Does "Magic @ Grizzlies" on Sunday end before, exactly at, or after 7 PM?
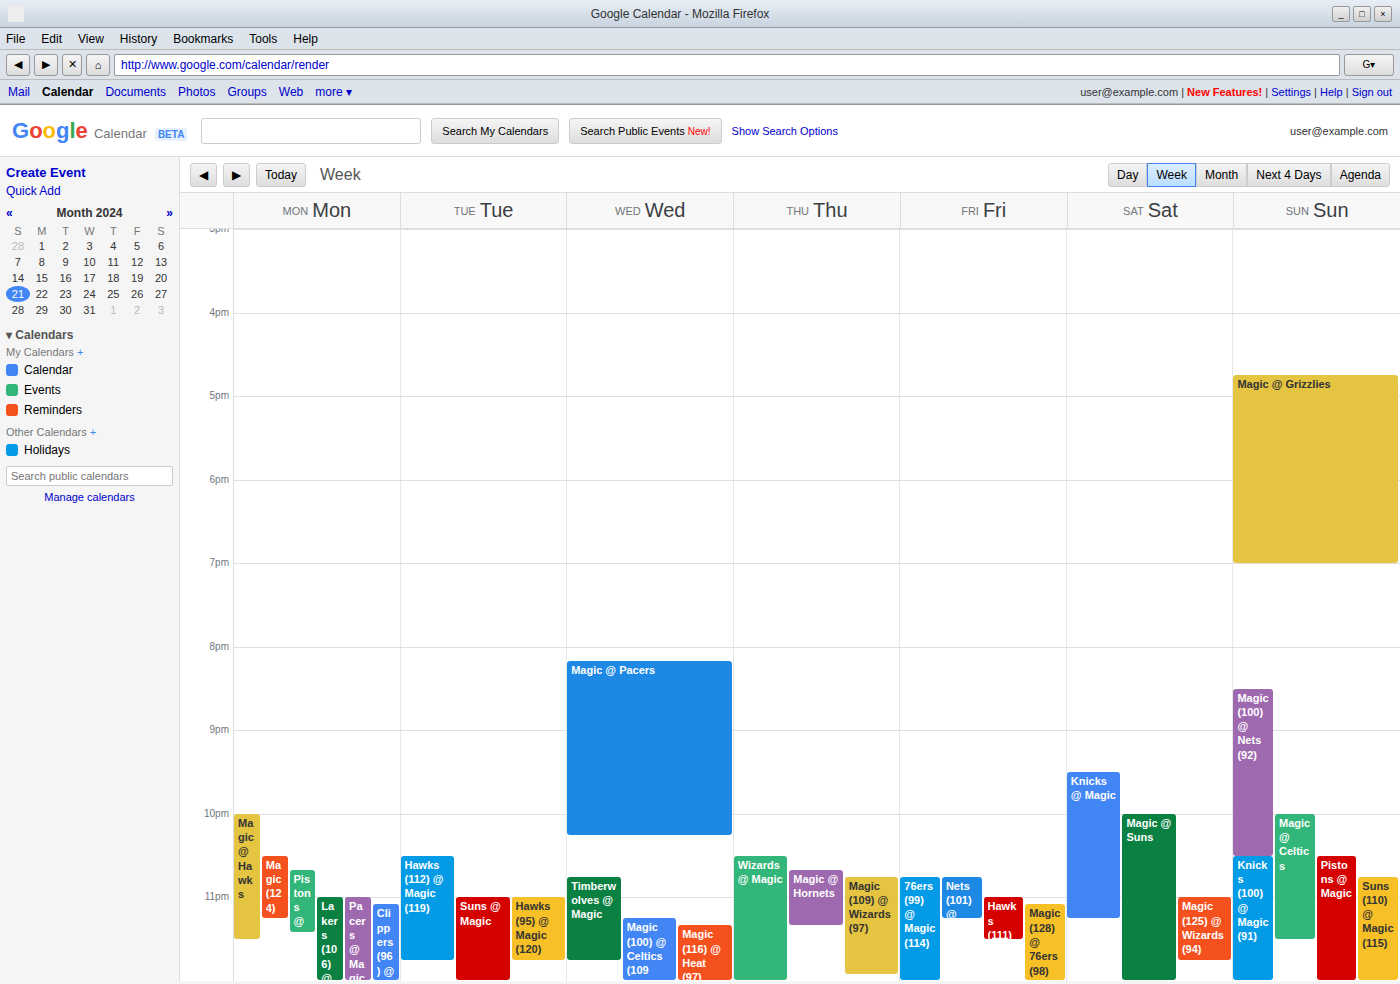
7:00 PM -- exactly at 7 PM, on the 7 PM line.